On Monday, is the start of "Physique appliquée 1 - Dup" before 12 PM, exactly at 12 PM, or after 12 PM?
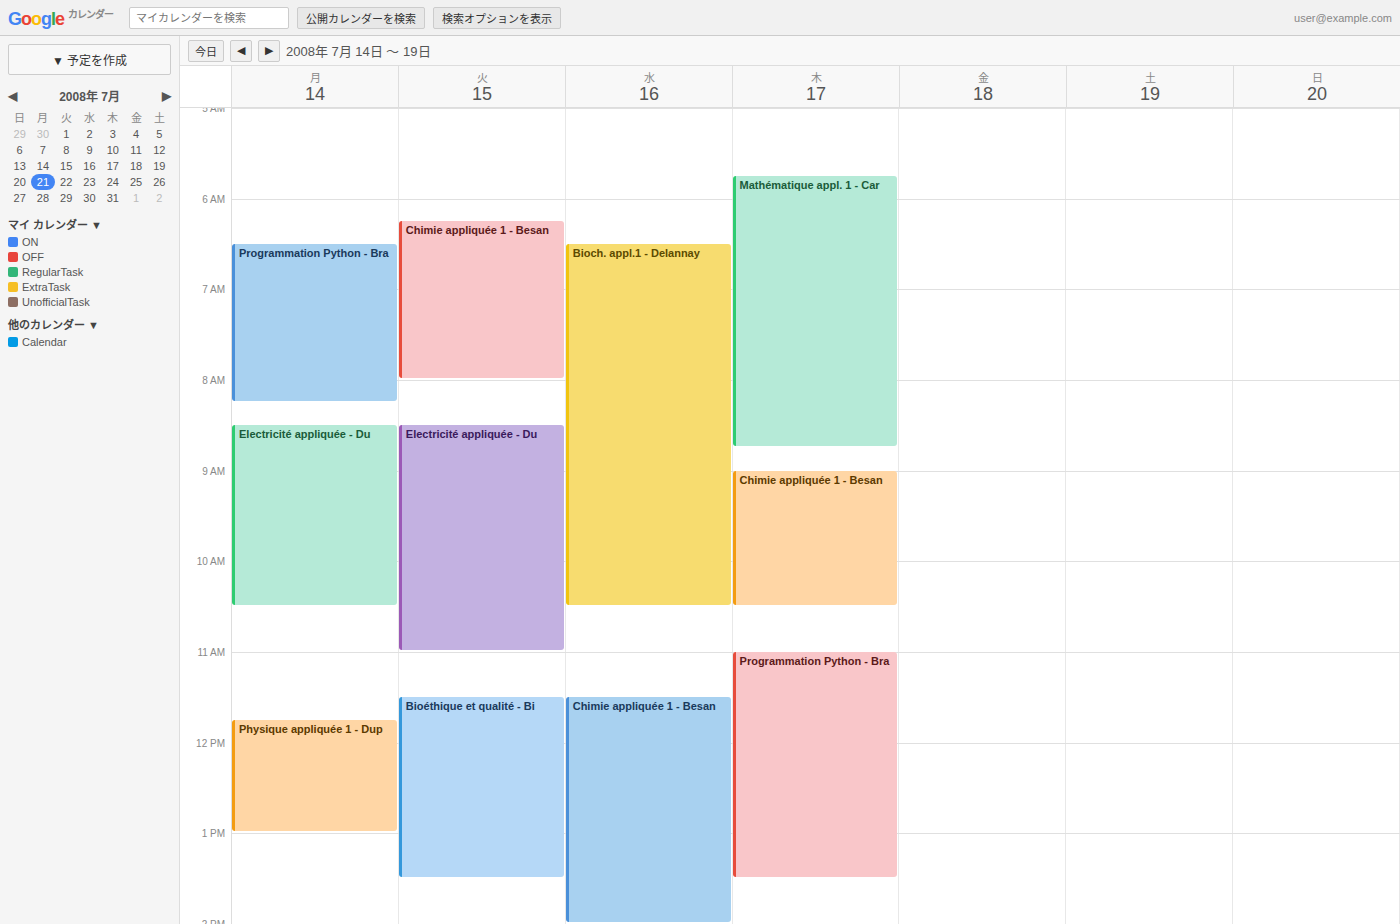
11:45 AM -- before 12 PM, 15 minutes above the 12 PM line.